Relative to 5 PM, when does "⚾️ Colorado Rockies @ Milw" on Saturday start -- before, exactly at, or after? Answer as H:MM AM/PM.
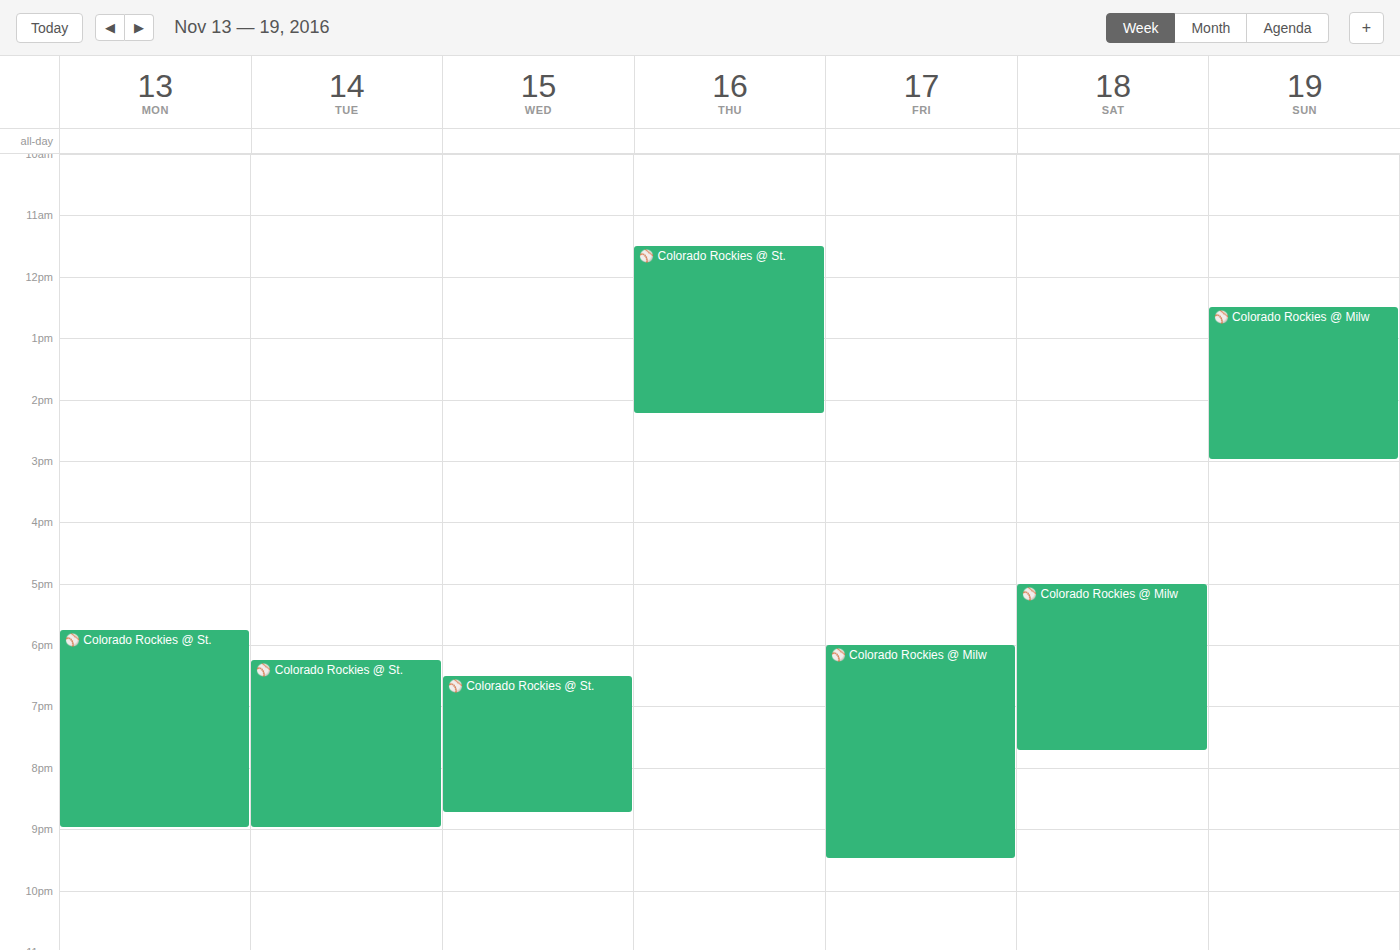
5:00 PM -- exactly at 5 PM, on the 5 PM line.